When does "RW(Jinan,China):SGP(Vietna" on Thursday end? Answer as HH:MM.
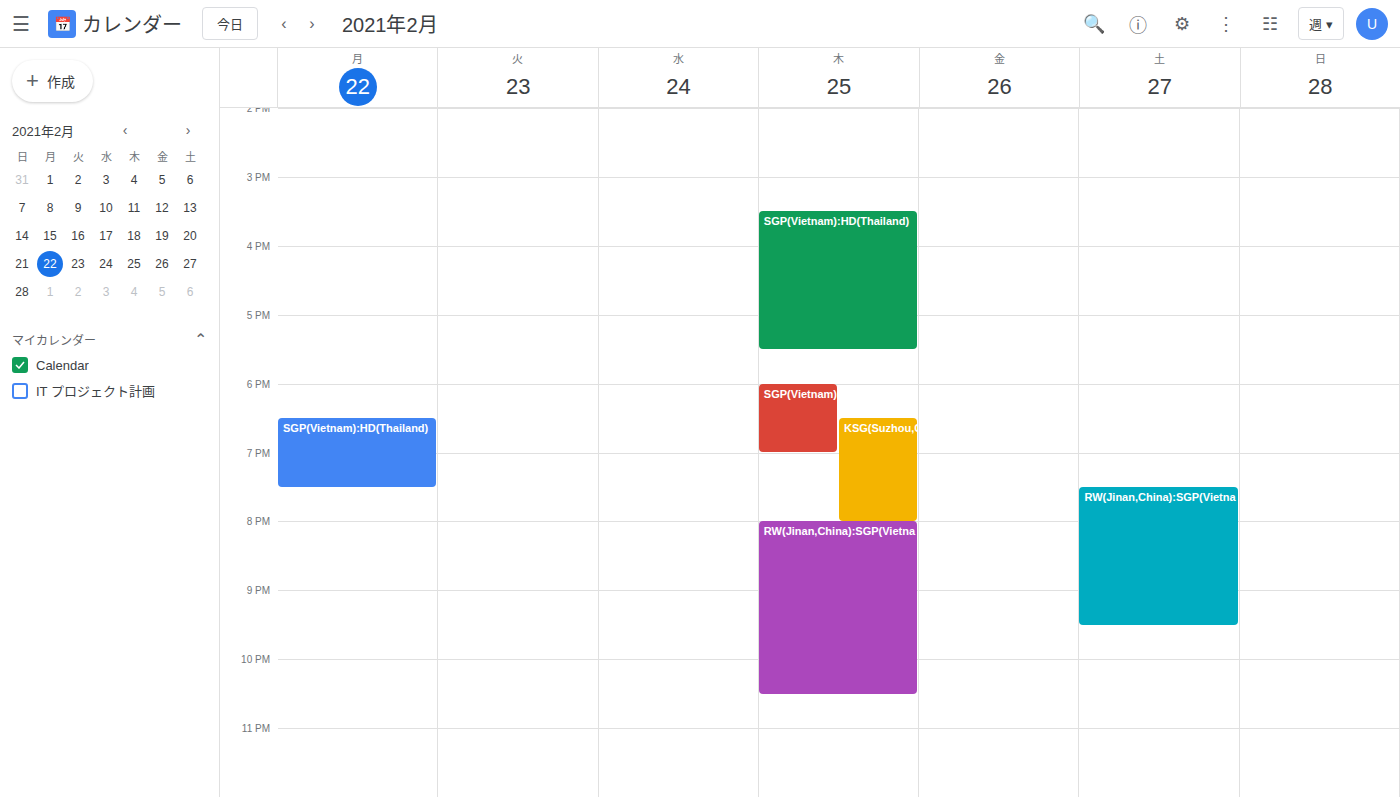
22:30